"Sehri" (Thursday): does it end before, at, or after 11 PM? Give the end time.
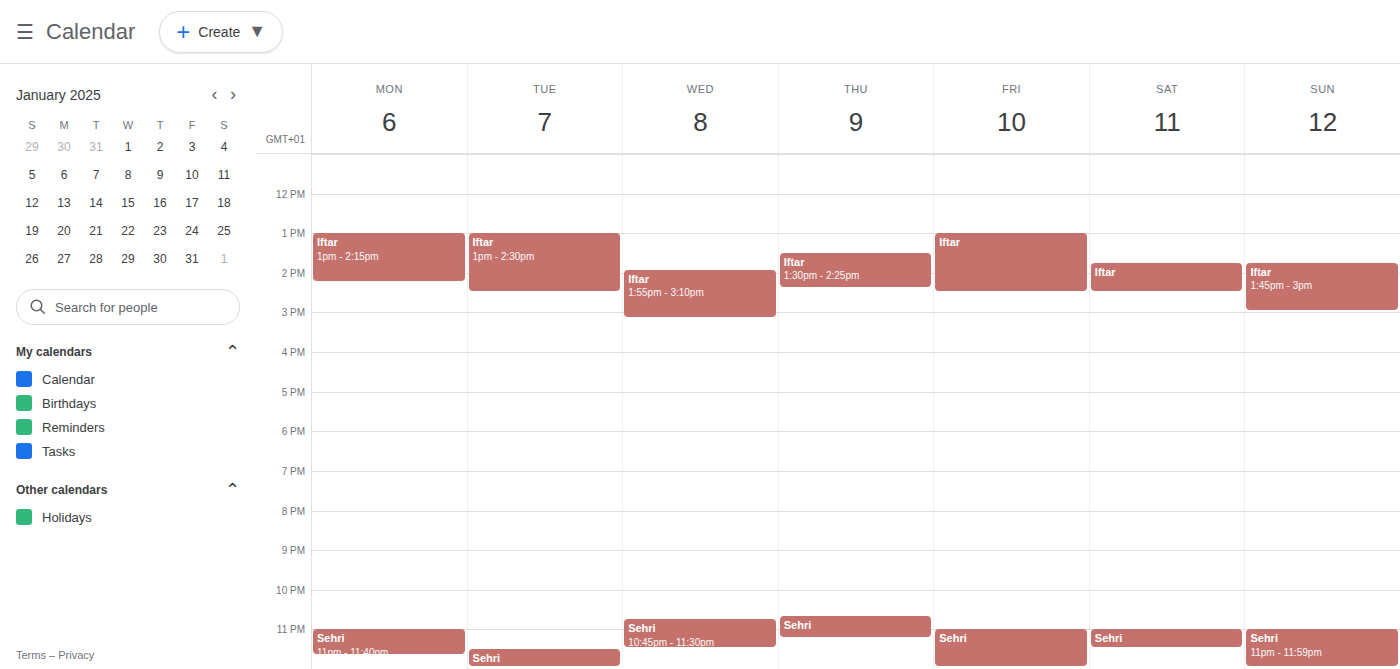
11:15 PM -- after 11 PM, 15 minutes below the 11 PM line.